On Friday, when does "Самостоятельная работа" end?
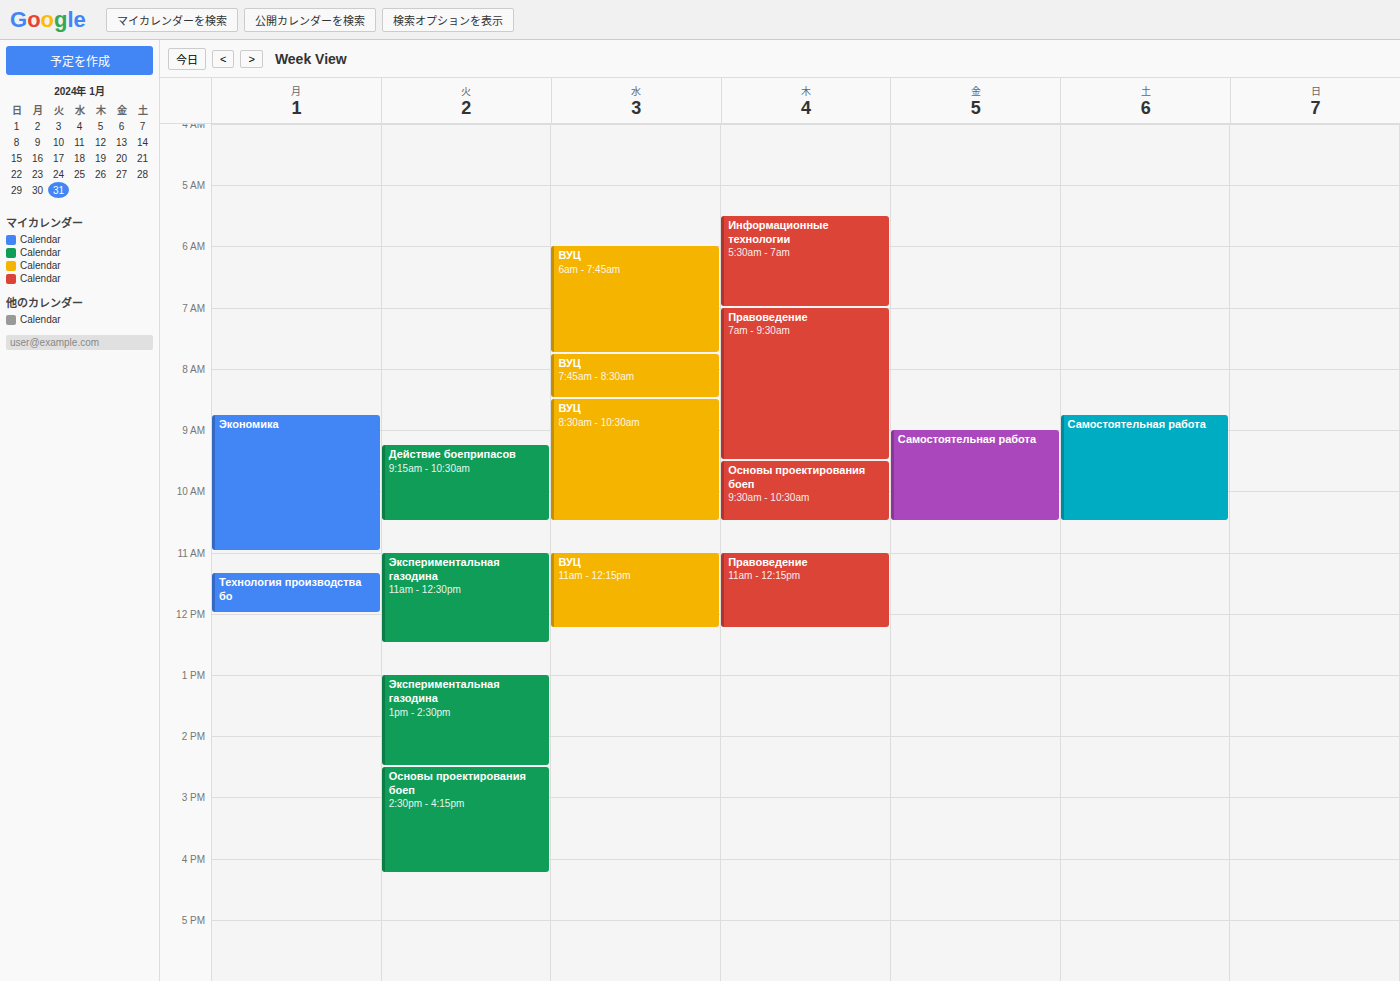
10:30 AM